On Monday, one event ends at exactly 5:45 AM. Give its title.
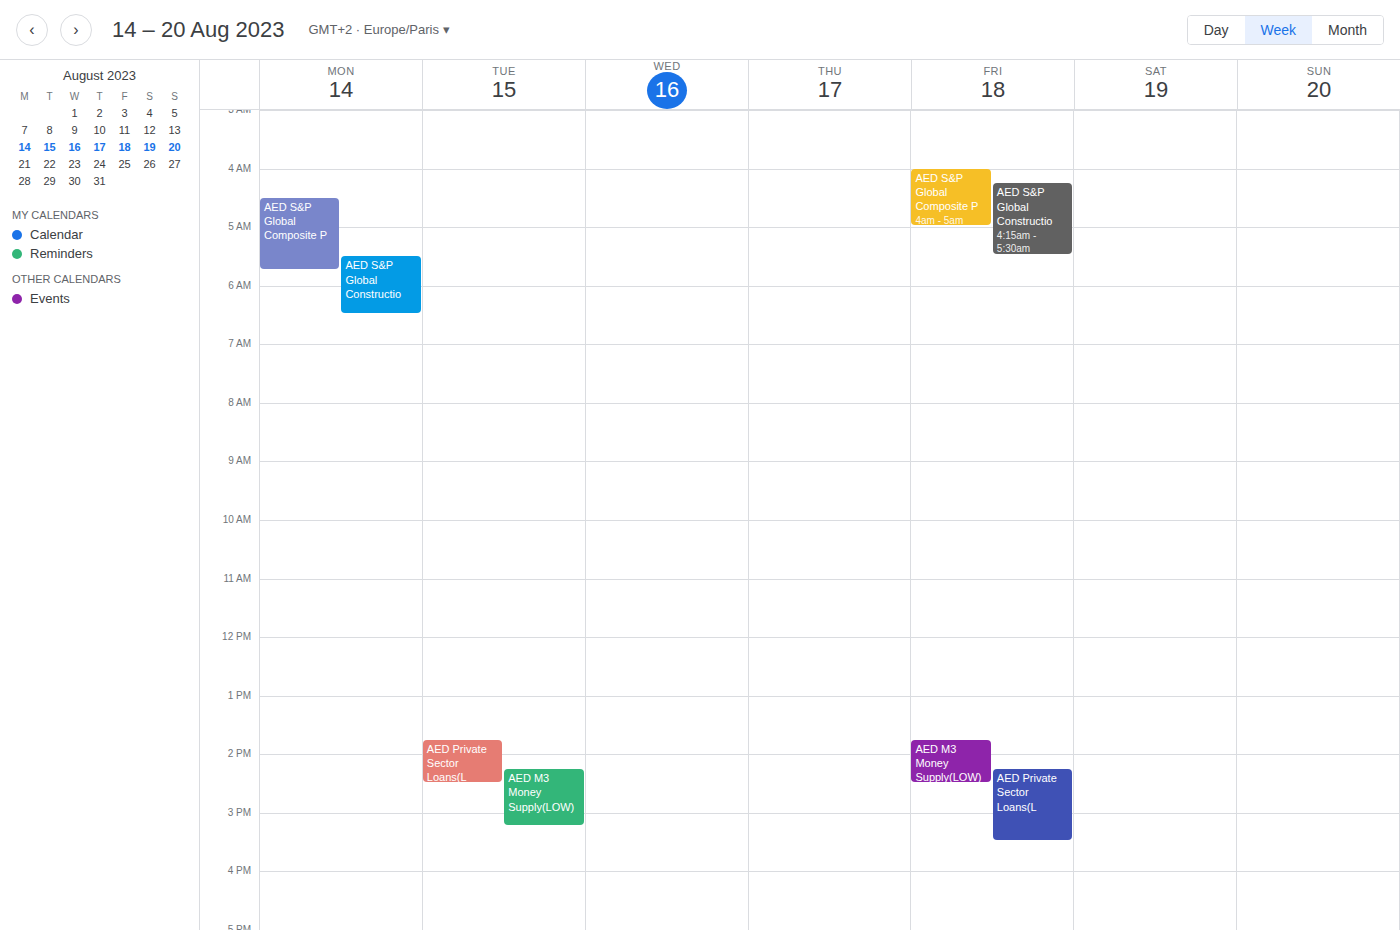
"AED S&P Global Composite P"